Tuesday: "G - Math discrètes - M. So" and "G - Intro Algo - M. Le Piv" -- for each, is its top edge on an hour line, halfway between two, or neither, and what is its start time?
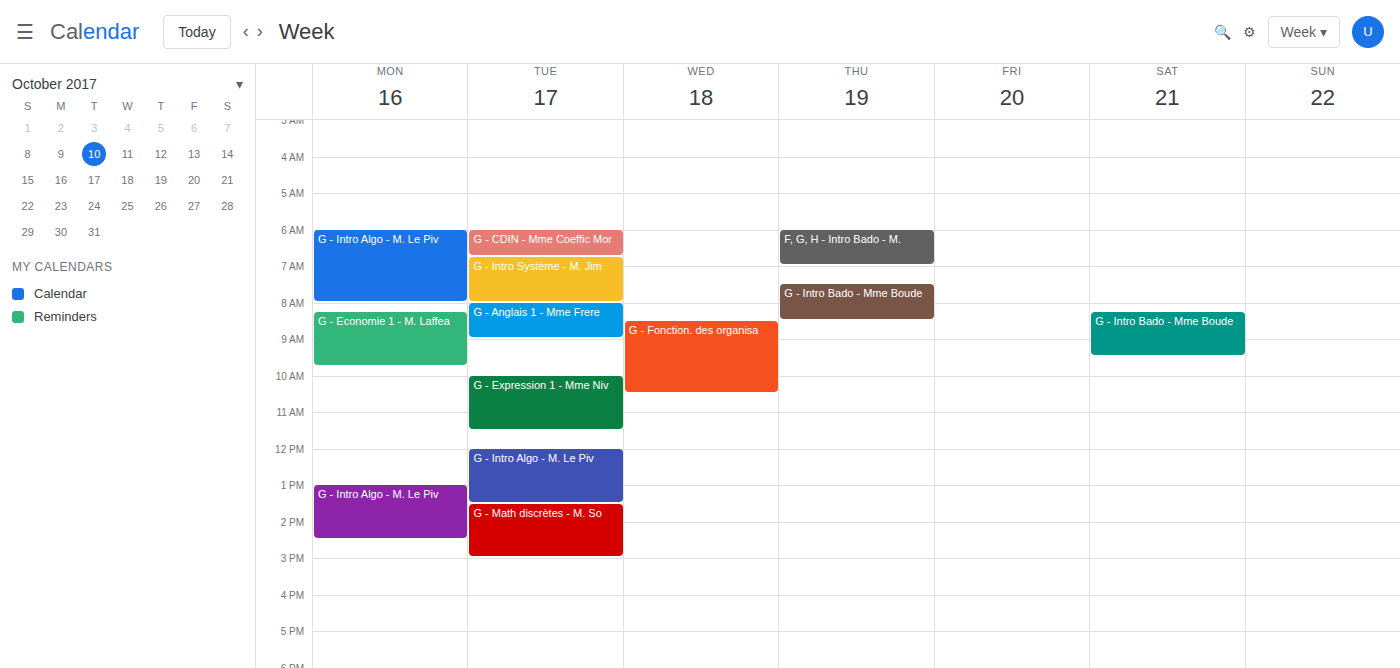
"G - Math discrètes - M. So": 1:30 PM, halfway between the 1 PM and 2 PM lines. "G - Intro Algo - M. Le Piv": 12:00 PM, exactly on the 12 PM line.